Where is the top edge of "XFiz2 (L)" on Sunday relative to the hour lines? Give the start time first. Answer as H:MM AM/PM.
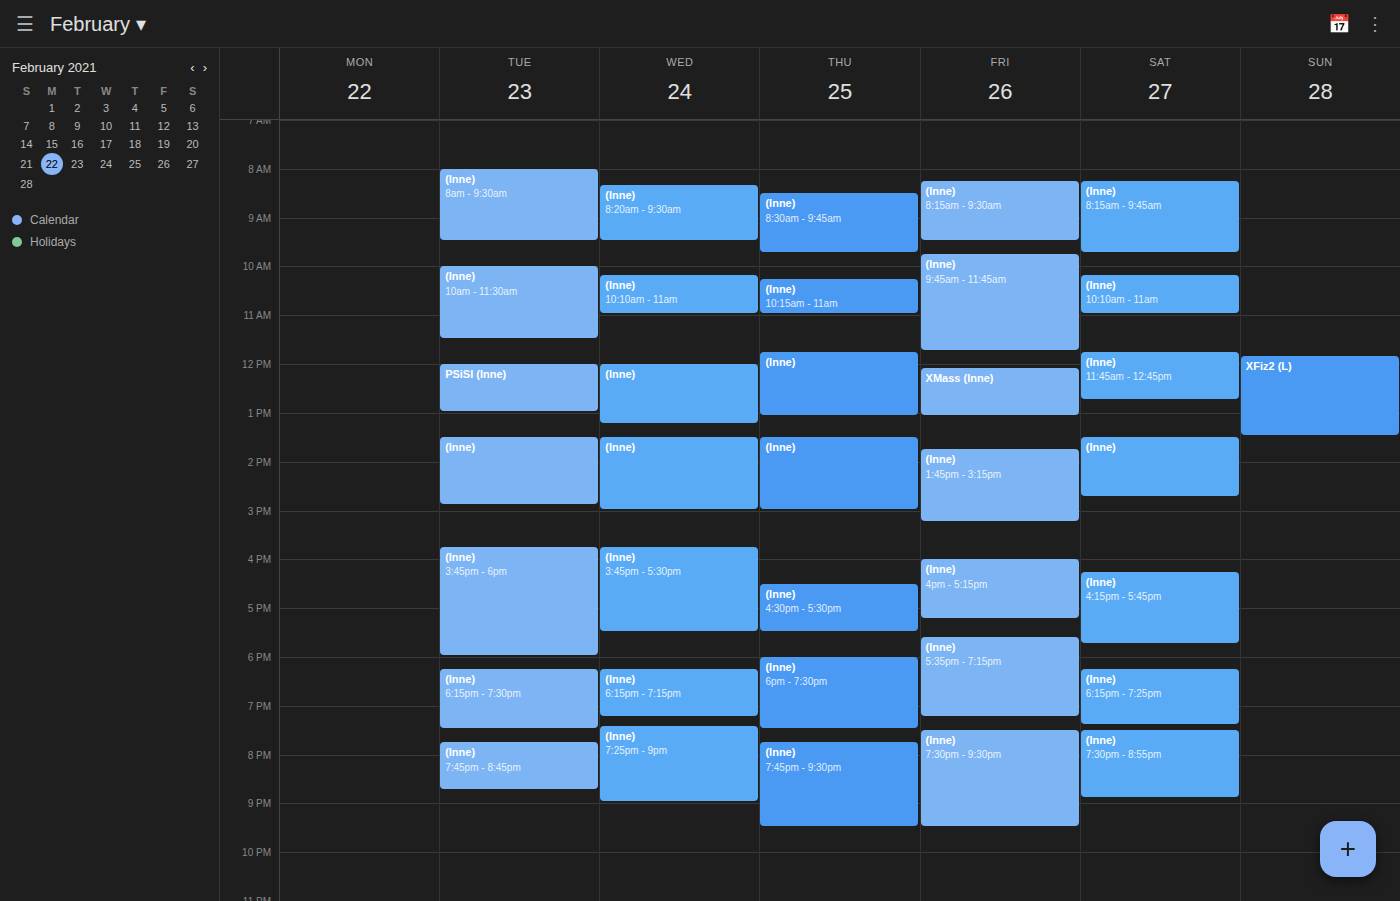
11:50 AM -- neither: 50 minutes below the 11 AM line and 10 minutes above the 12 PM line.